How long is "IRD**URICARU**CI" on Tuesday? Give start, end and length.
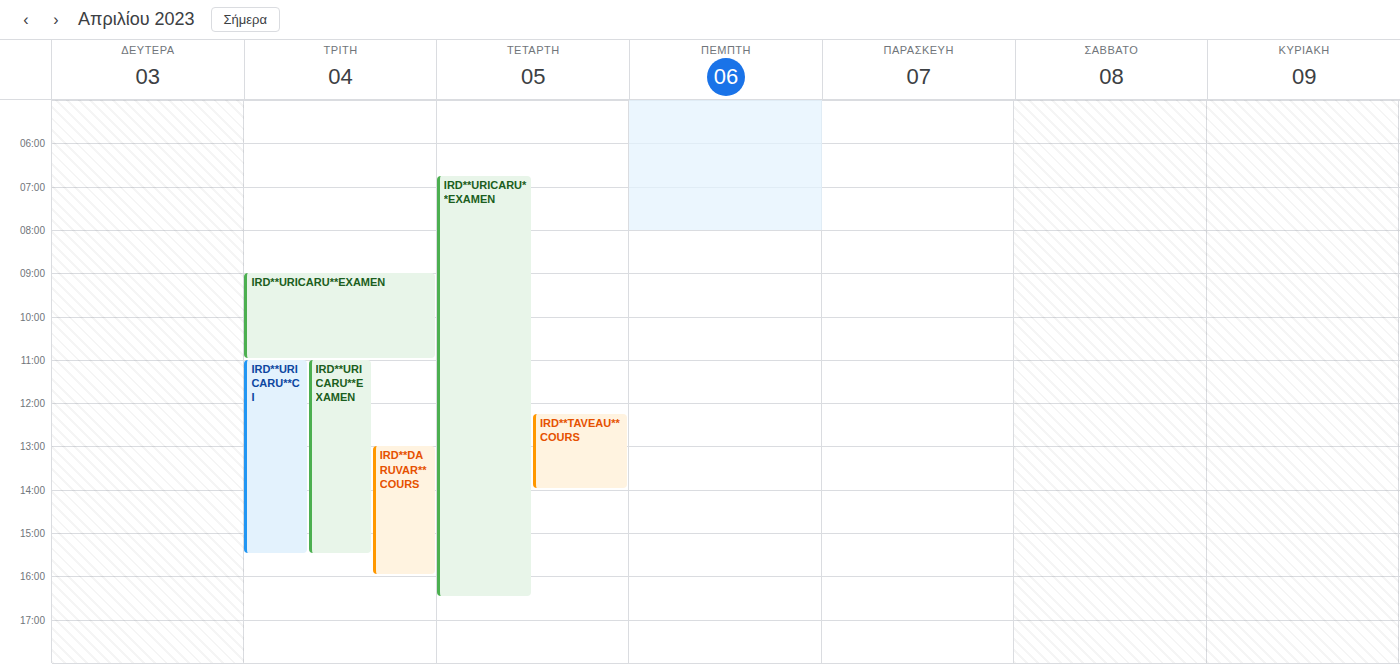
11:00 AM to 3:30 PM, 4 hours 30 minutes